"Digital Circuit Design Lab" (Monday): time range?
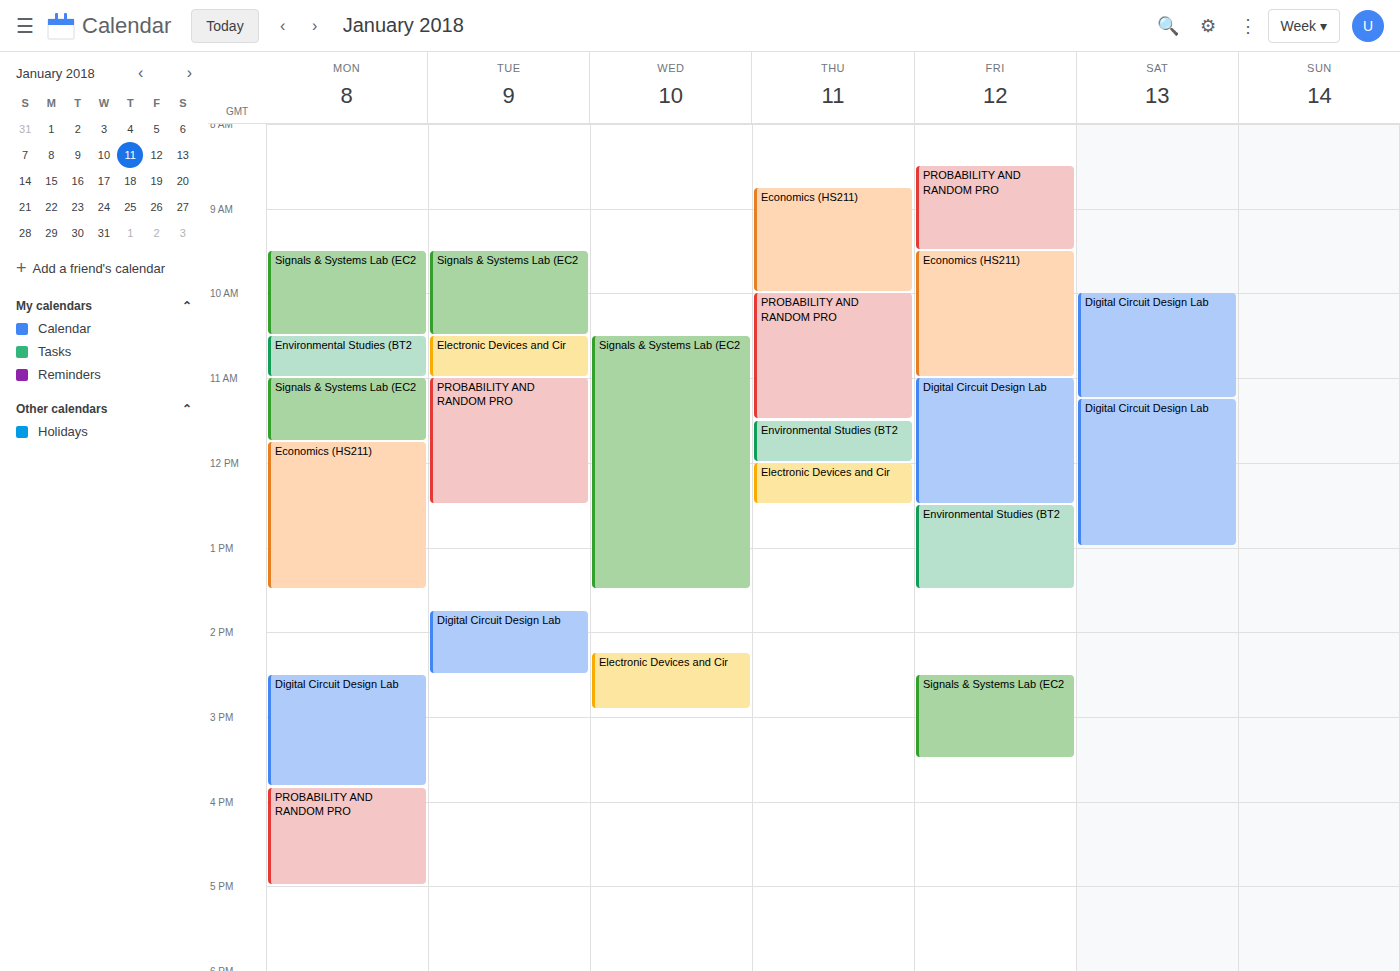
14:30 to 15:50